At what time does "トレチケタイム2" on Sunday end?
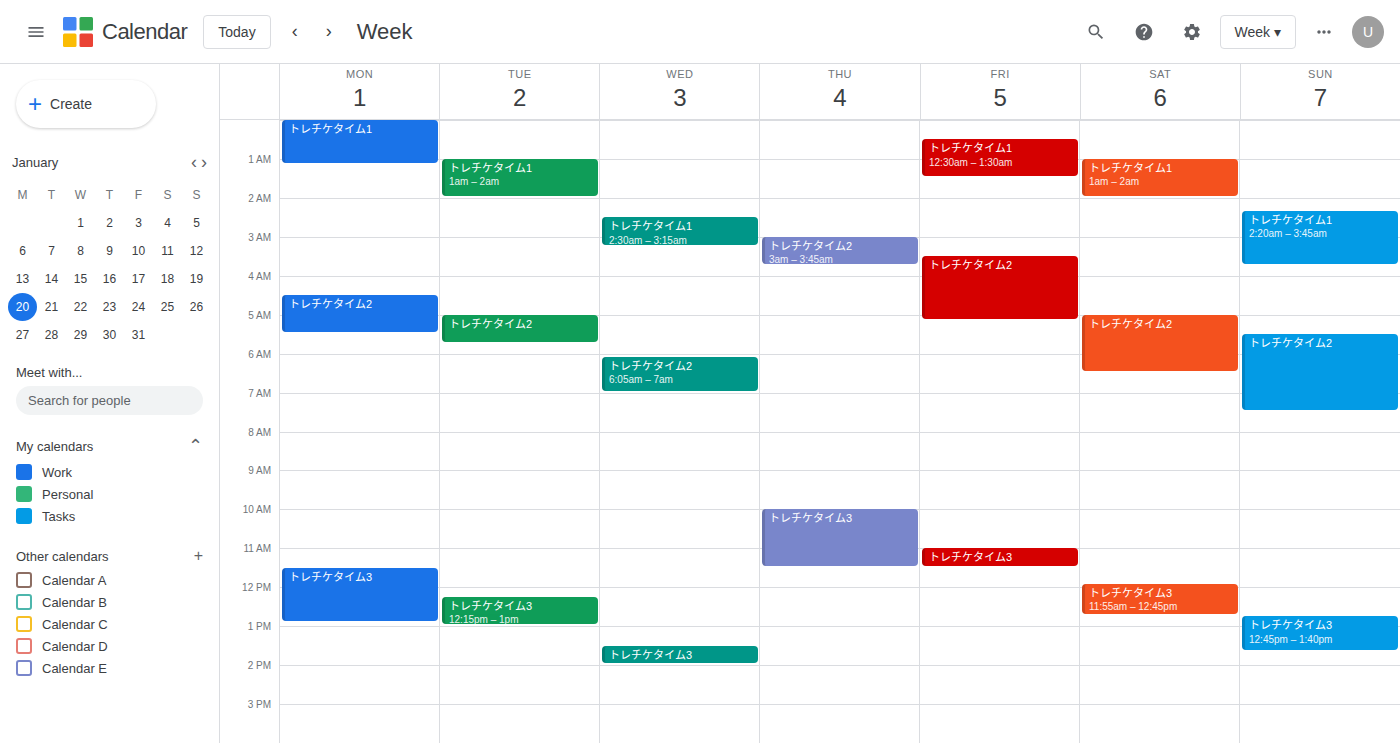
7:30 AM